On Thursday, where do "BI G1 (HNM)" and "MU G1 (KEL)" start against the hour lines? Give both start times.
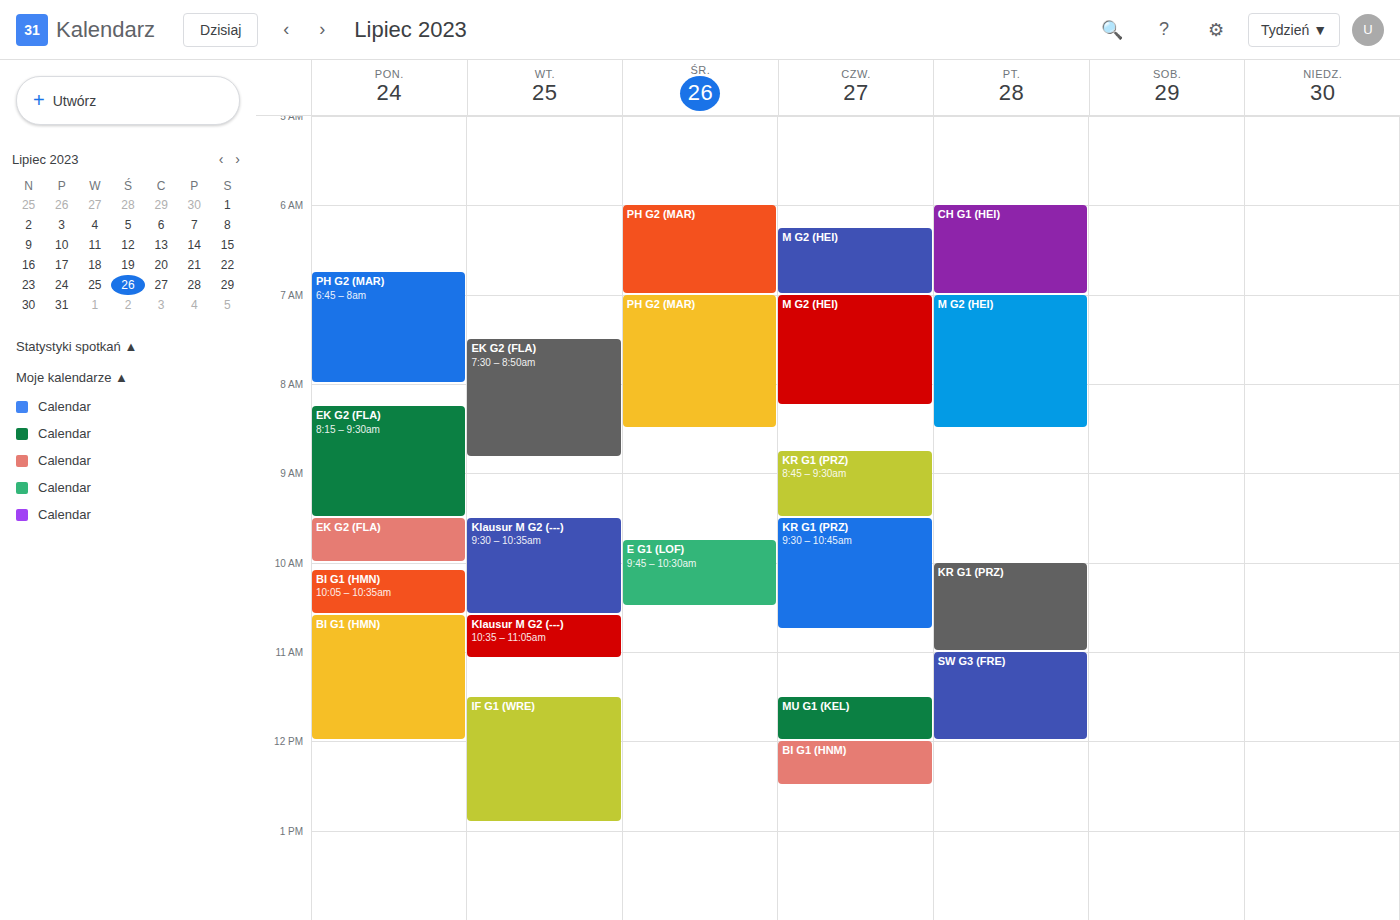
"BI G1 (HNM)": 12:00 PM, exactly on the 12 PM line. "MU G1 (KEL)": 11:30 AM, halfway between the 11 AM and 12 PM lines.